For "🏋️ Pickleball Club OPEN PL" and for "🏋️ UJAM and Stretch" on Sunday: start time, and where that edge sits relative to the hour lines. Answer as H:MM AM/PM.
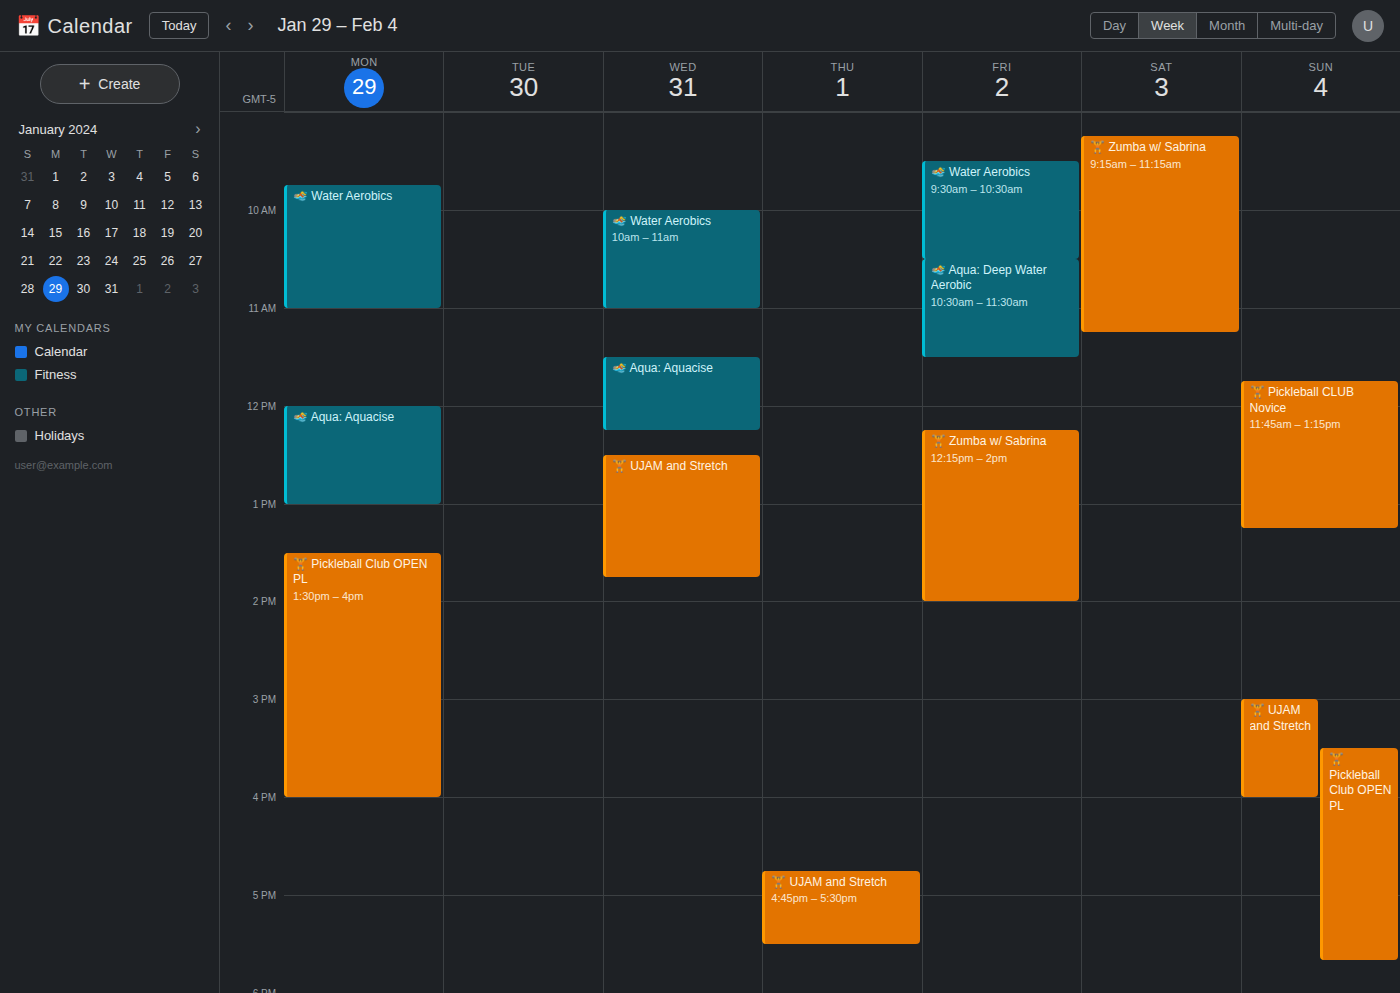
"🏋️ Pickleball Club OPEN PL": 3:30 PM, halfway between the 3 PM and 4 PM lines. "🏋️ UJAM and Stretch": 3:00 PM, exactly on the 3 PM line.